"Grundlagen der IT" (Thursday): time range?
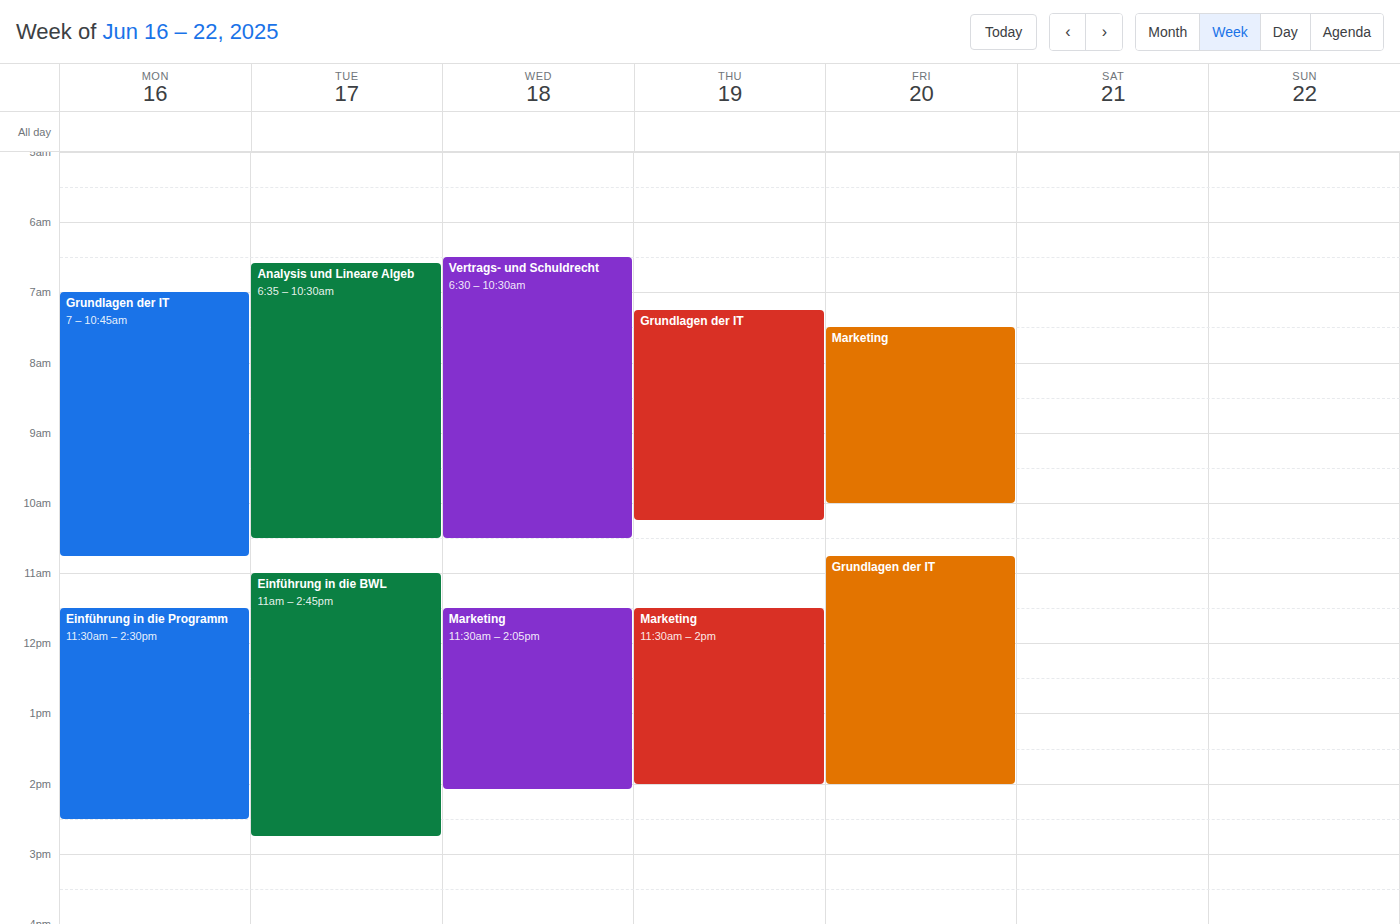
7:15 AM to 10:15 AM